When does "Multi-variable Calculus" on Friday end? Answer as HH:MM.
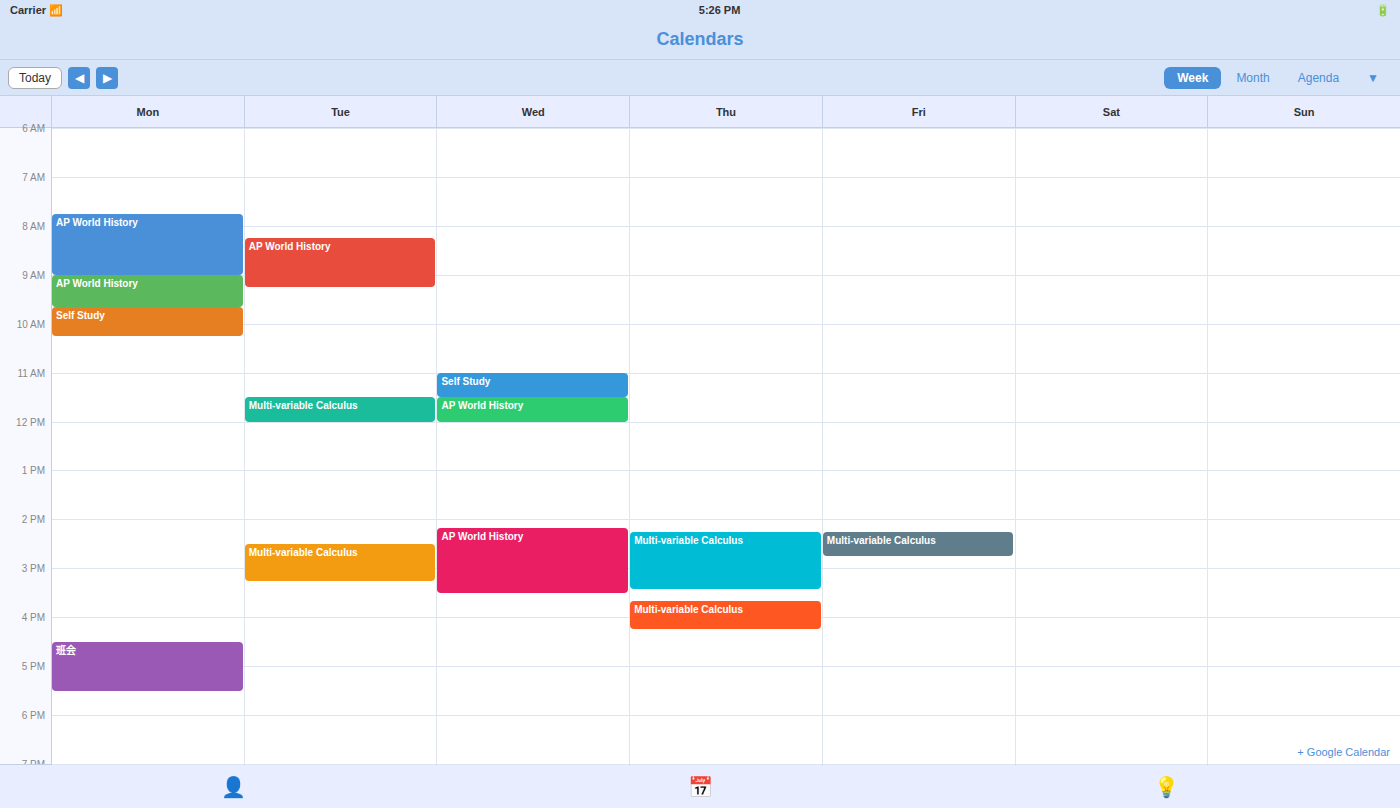
14:45